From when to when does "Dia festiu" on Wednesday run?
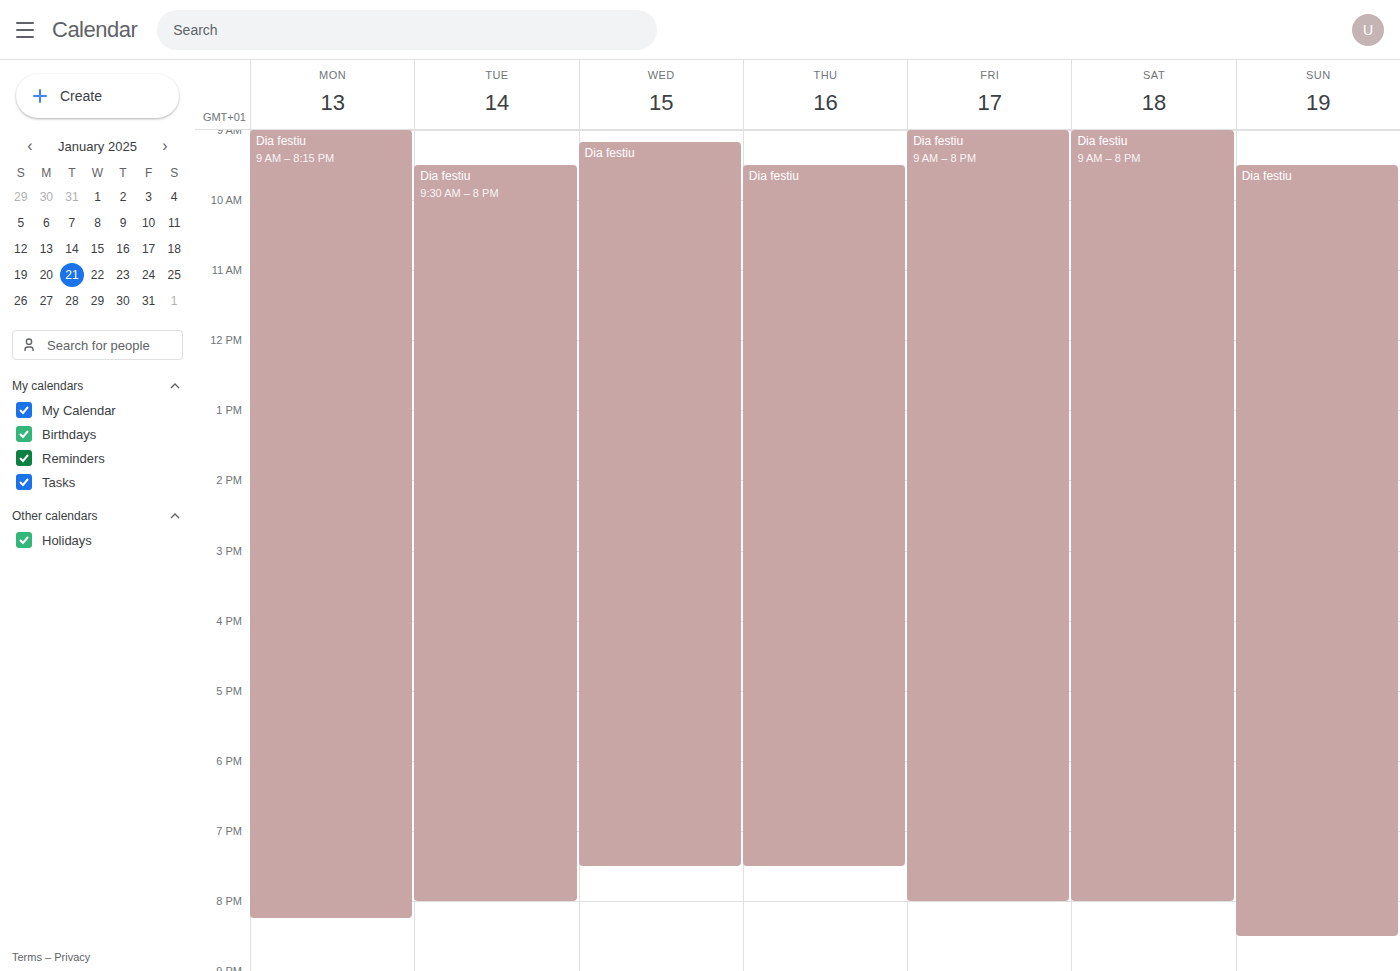
9:10 AM to 7:30 PM